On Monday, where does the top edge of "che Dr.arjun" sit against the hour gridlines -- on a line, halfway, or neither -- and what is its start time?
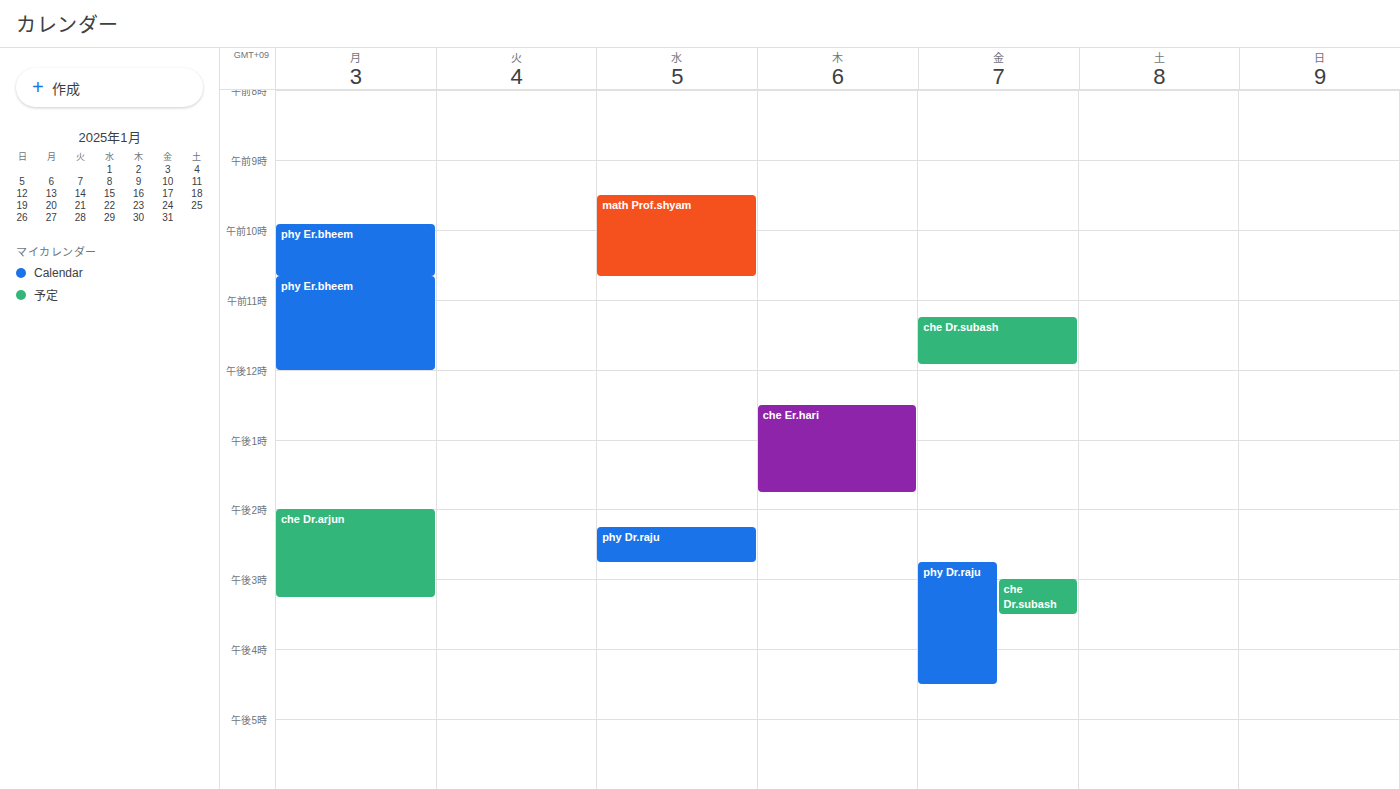
2:00 PM -- exactly on the 2 PM line.